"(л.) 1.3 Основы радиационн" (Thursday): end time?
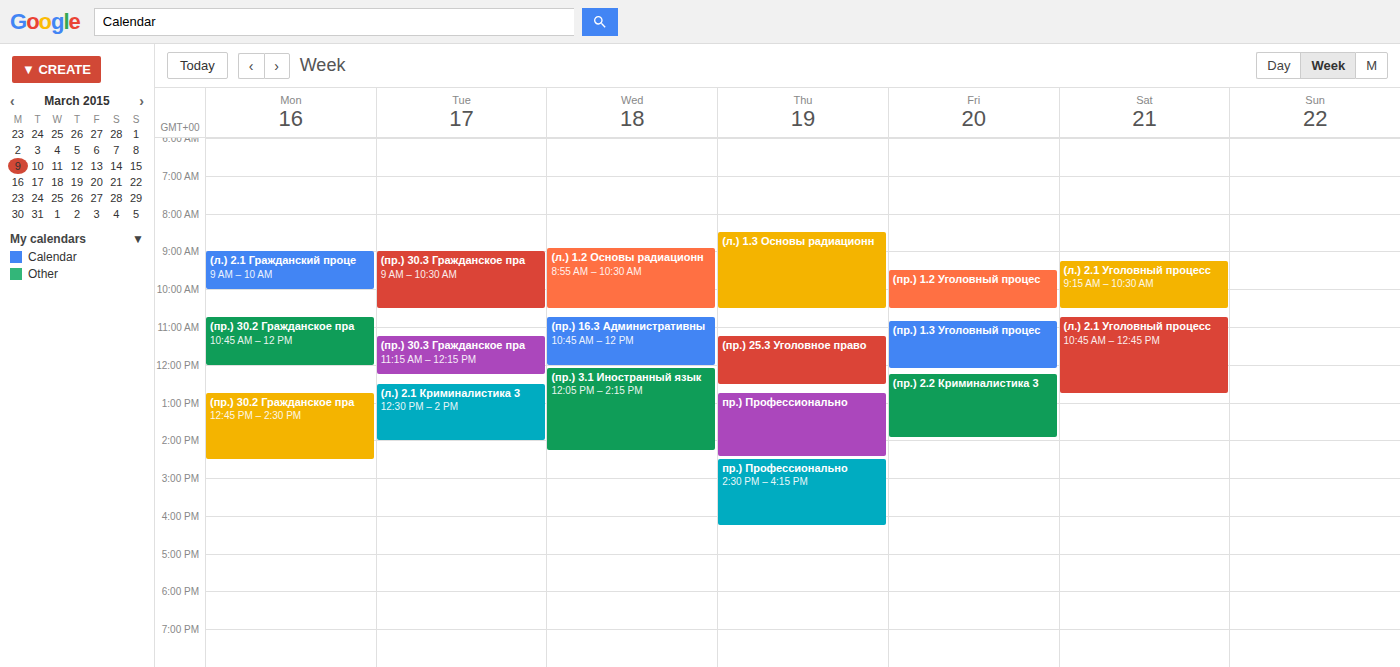
10:30 AM